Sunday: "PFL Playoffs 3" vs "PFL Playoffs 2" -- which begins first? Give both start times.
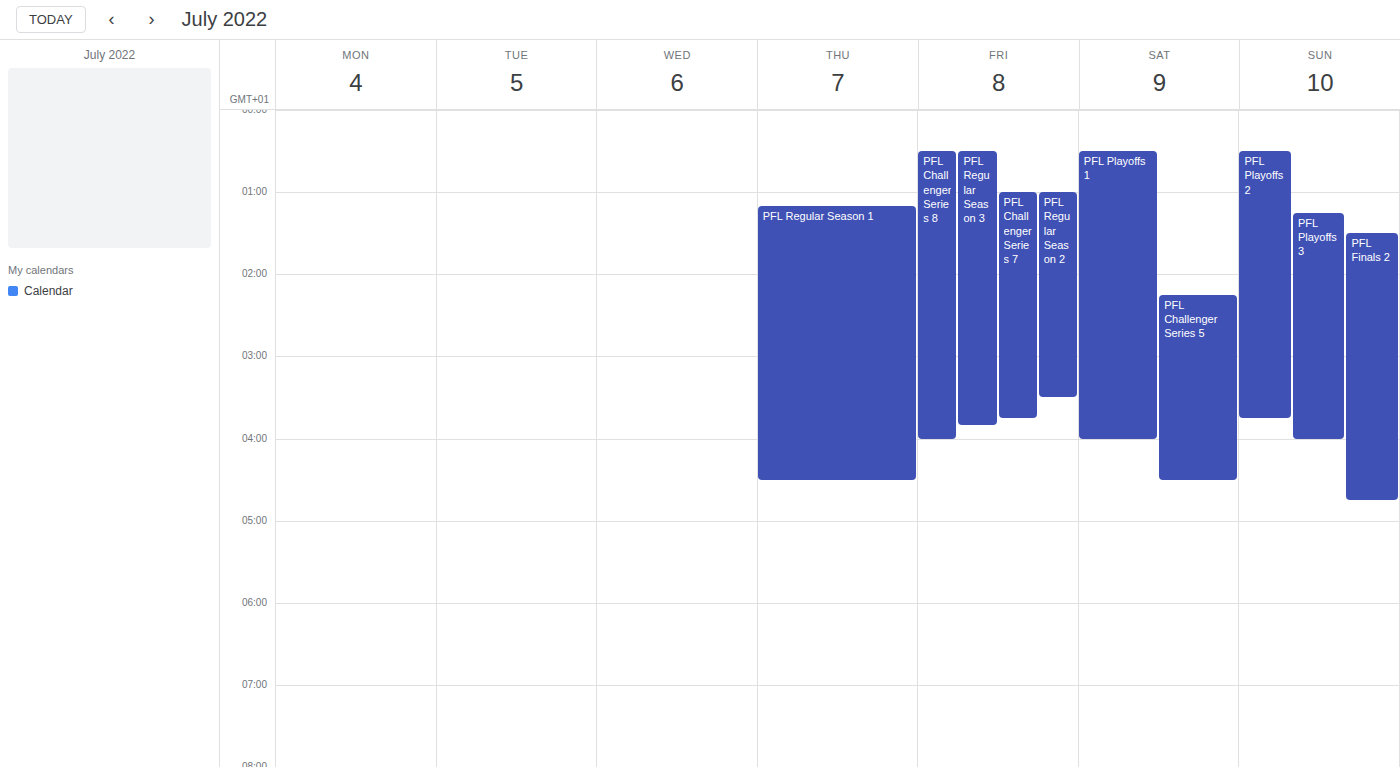
"PFL Playoffs 2" 12:30 AM; "PFL Playoffs 3" 1:15 AM.